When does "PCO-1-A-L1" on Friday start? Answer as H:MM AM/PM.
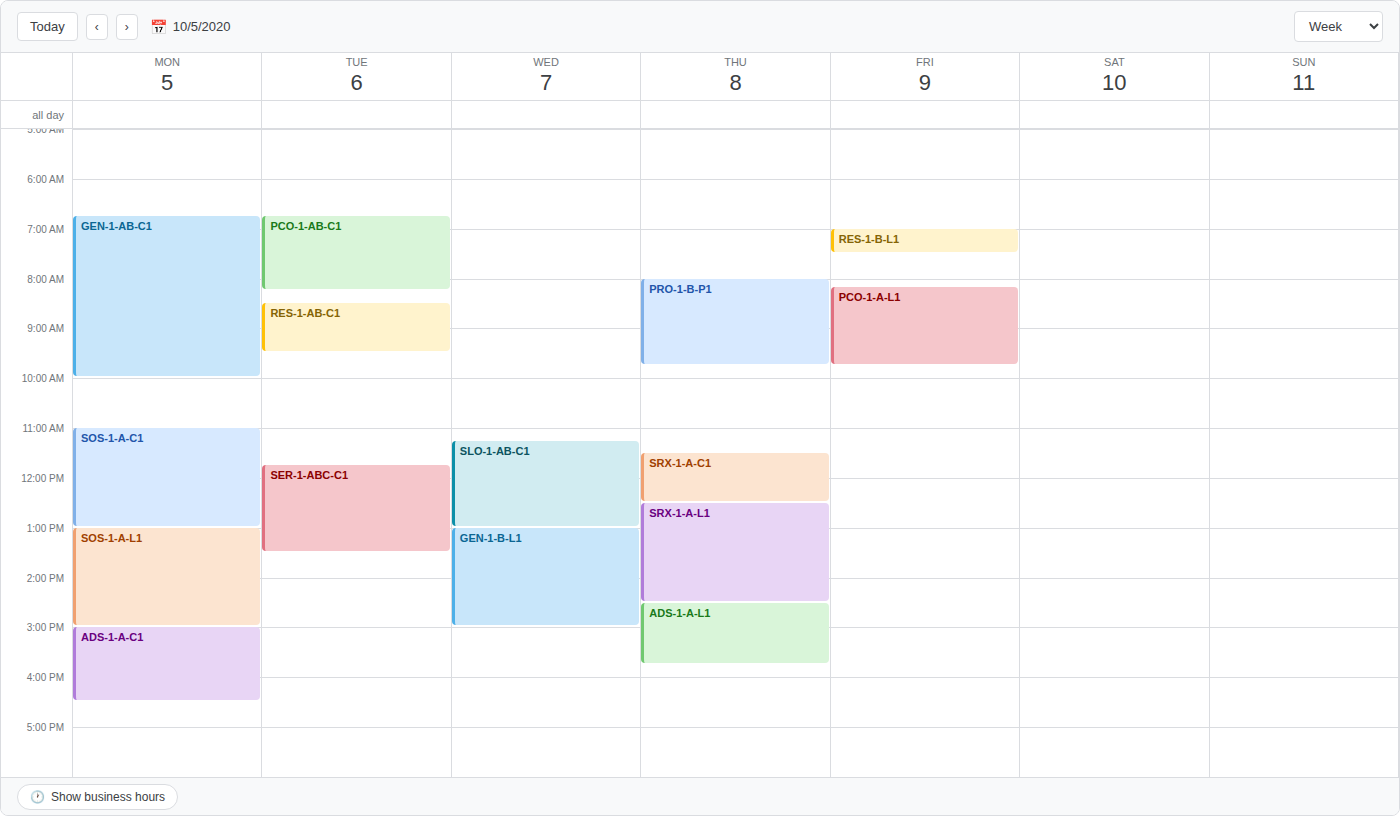
8:10 AM